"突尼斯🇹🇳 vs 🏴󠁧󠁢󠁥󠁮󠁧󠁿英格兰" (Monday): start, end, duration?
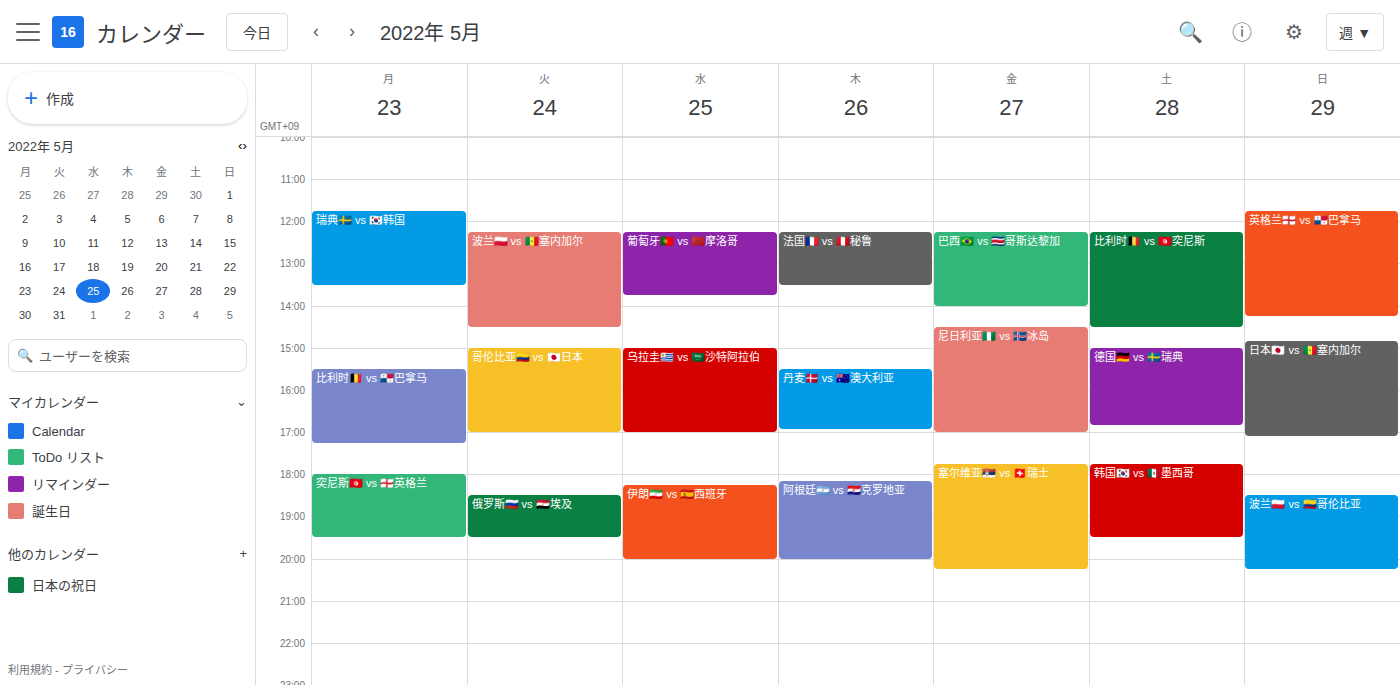
6:00 PM to 7:30 PM, 1 hour 30 minutes